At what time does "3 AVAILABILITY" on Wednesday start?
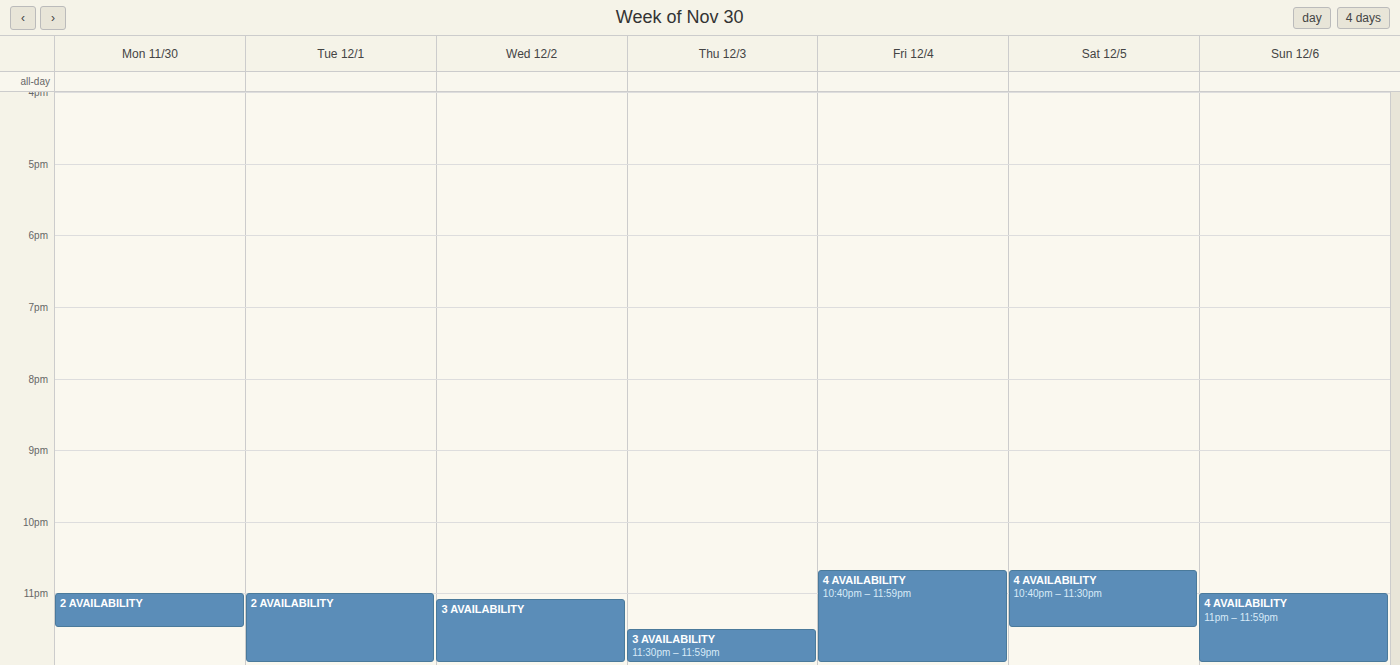
11:05 PM